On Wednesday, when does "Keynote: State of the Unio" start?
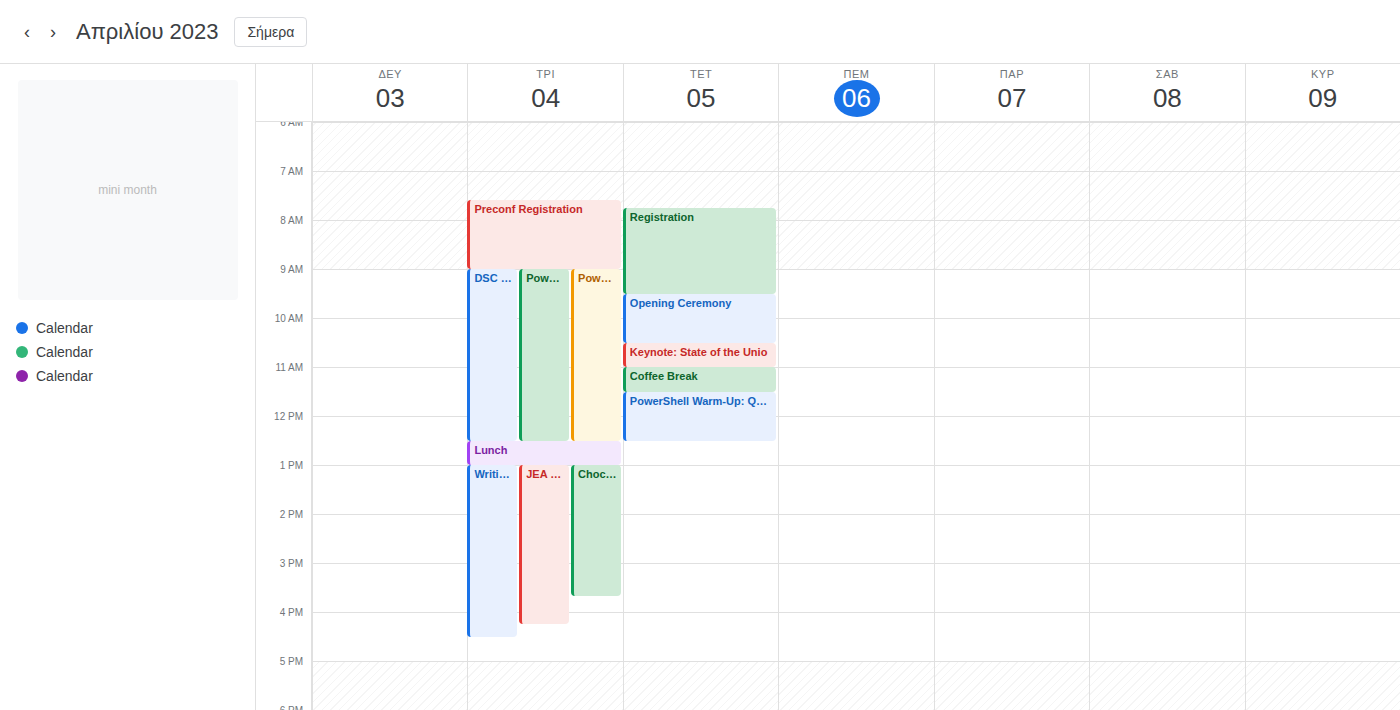
10:30 AM